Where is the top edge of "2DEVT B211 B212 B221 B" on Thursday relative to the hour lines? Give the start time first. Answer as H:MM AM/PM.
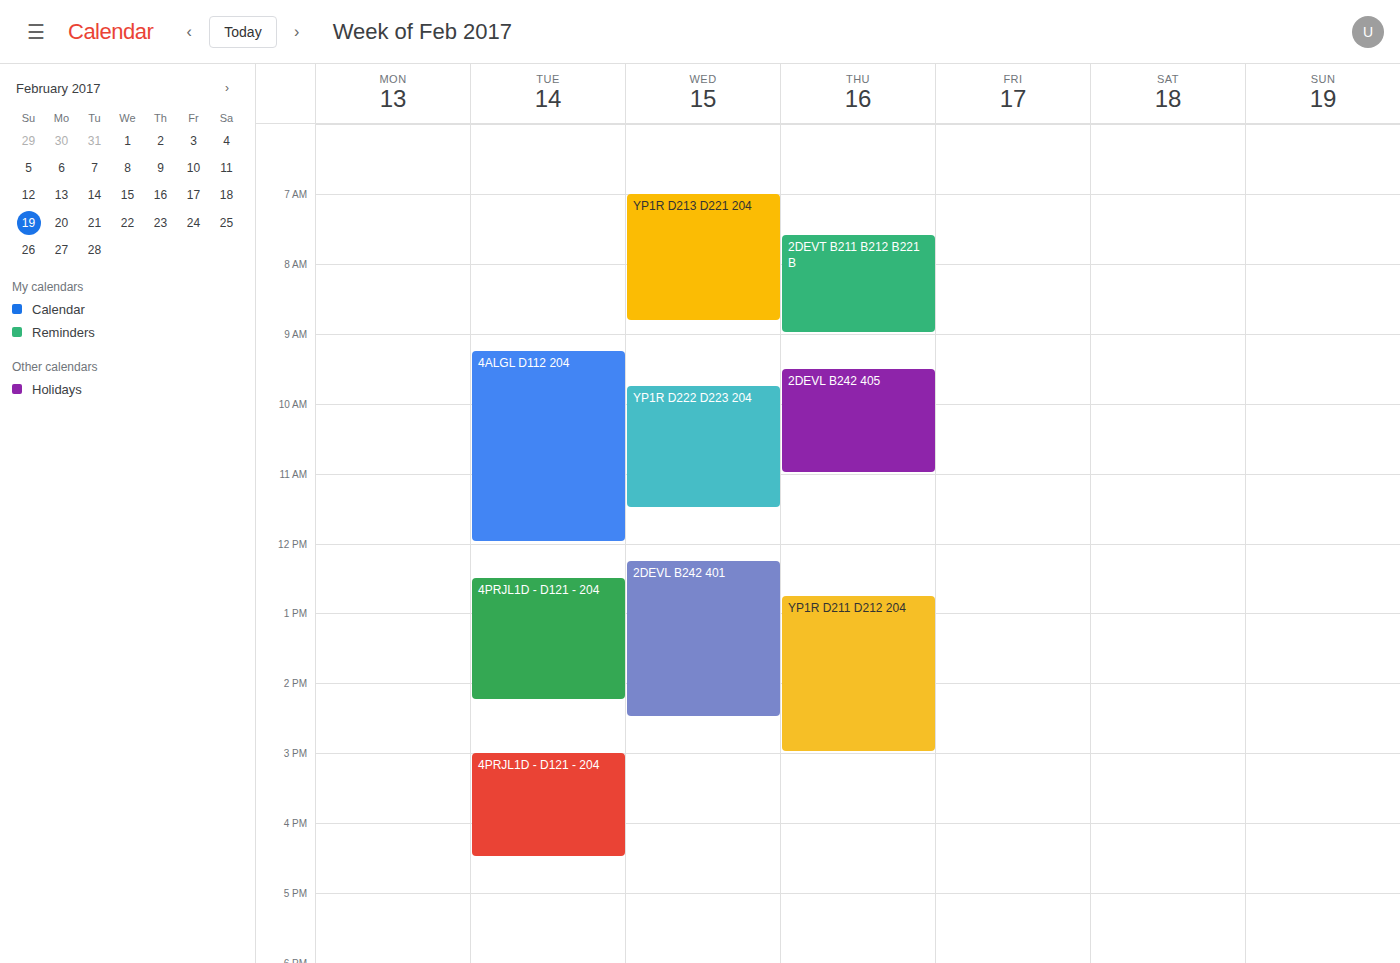
7:35 AM -- neither: 35 minutes below the 7 AM line and 25 minutes above the 8 AM line.